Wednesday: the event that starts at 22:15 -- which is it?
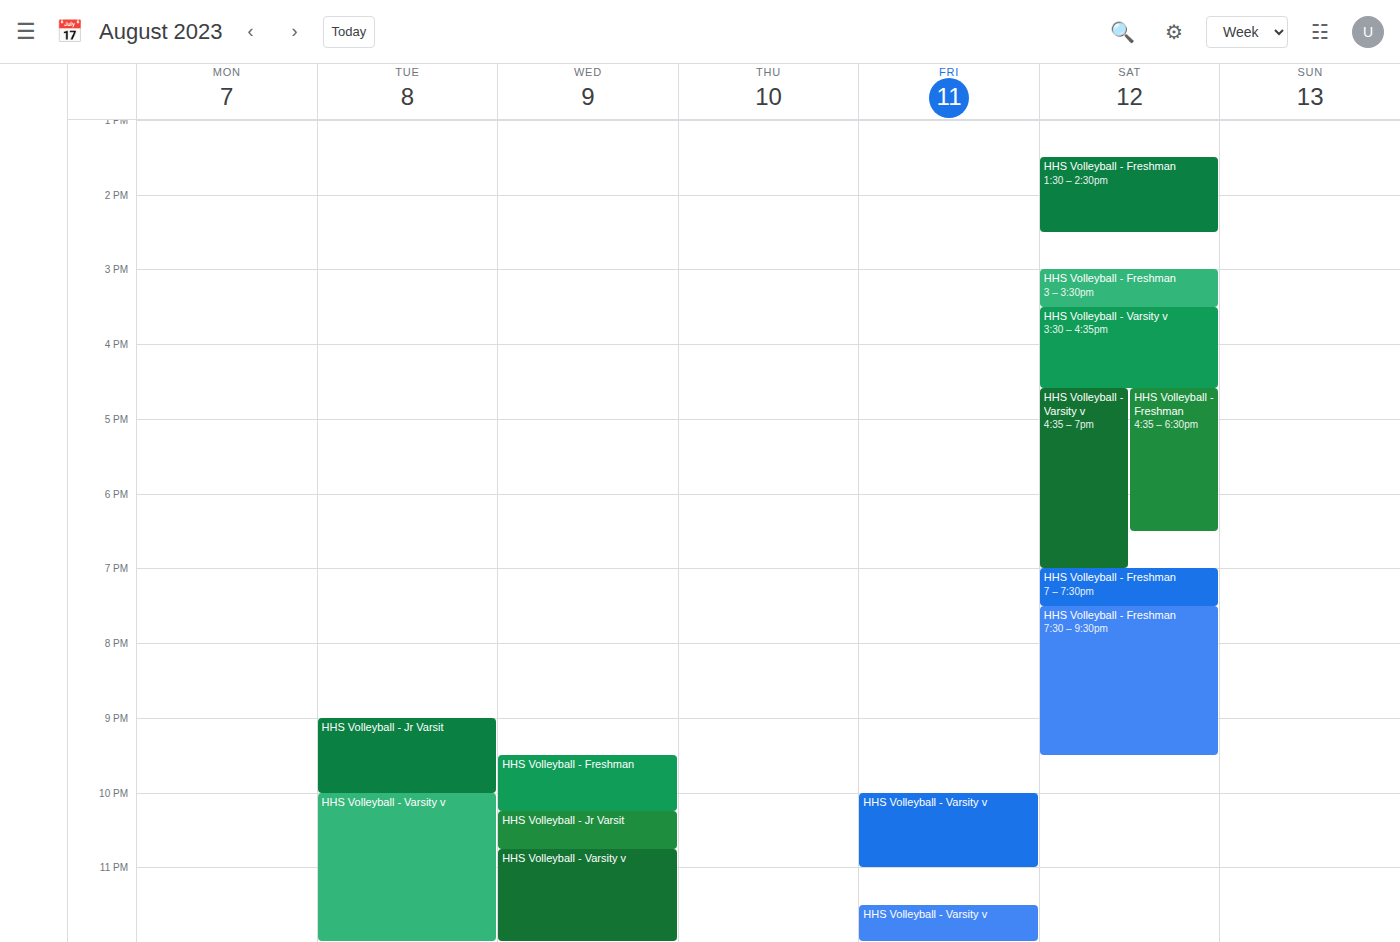
"HHS Volleyball - Jr Varsit"